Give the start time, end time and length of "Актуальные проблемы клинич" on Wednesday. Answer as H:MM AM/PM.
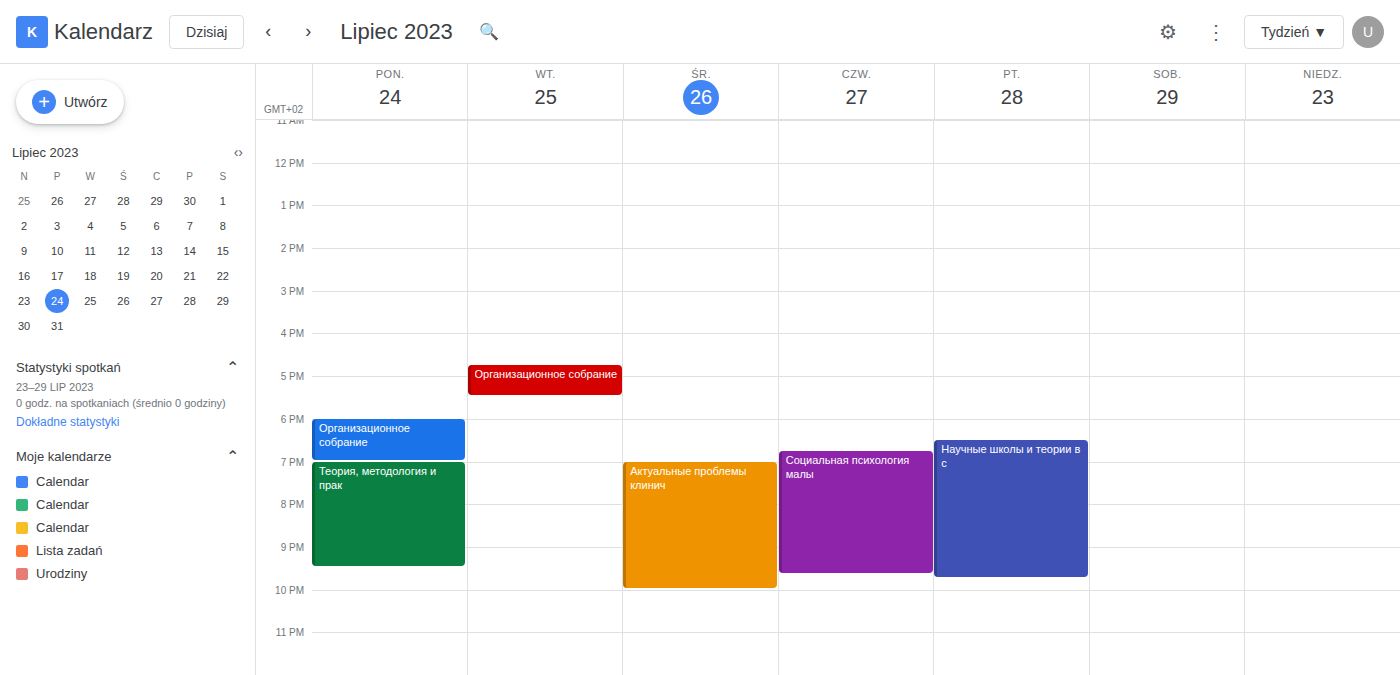
7:00 PM to 10:00 PM, 3 hours